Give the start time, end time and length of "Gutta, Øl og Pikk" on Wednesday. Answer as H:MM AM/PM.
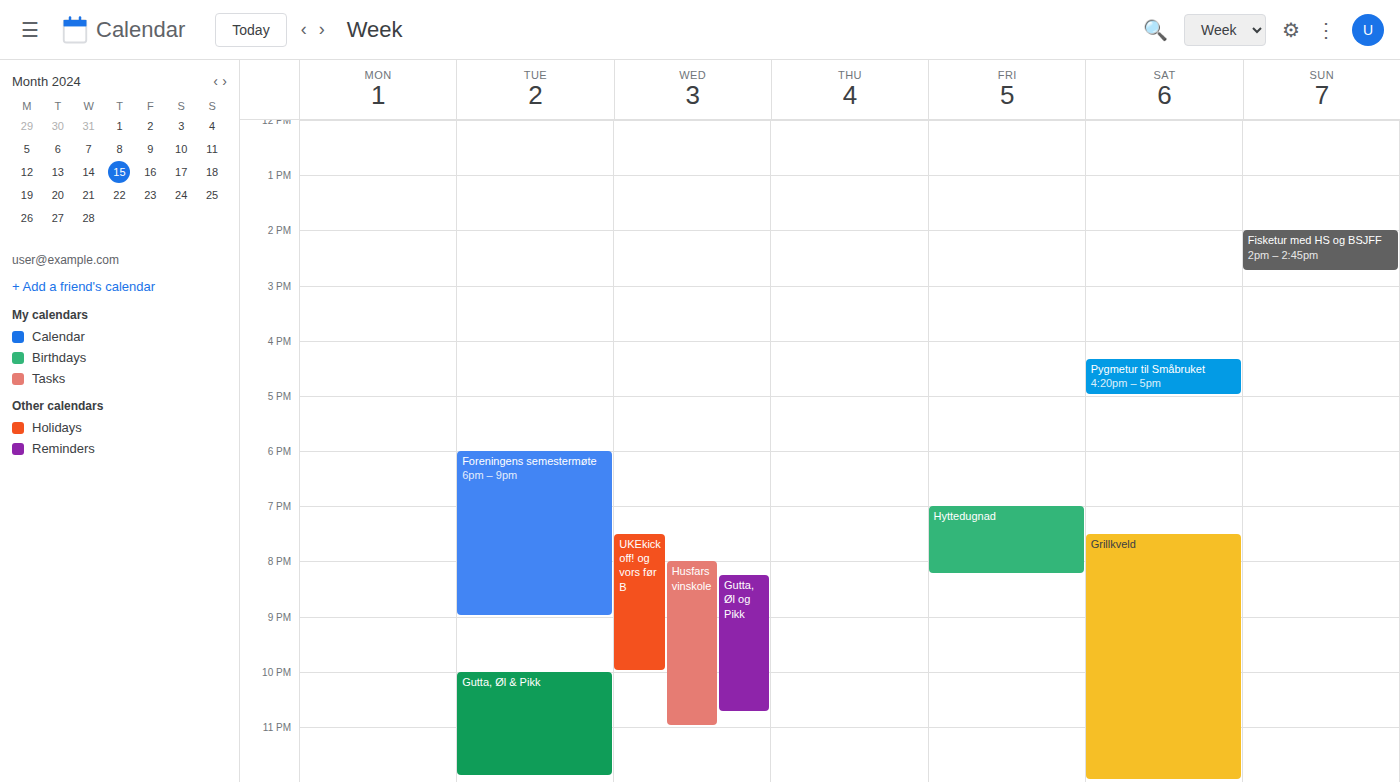
8:15 PM to 10:45 PM, 2 hours 30 minutes